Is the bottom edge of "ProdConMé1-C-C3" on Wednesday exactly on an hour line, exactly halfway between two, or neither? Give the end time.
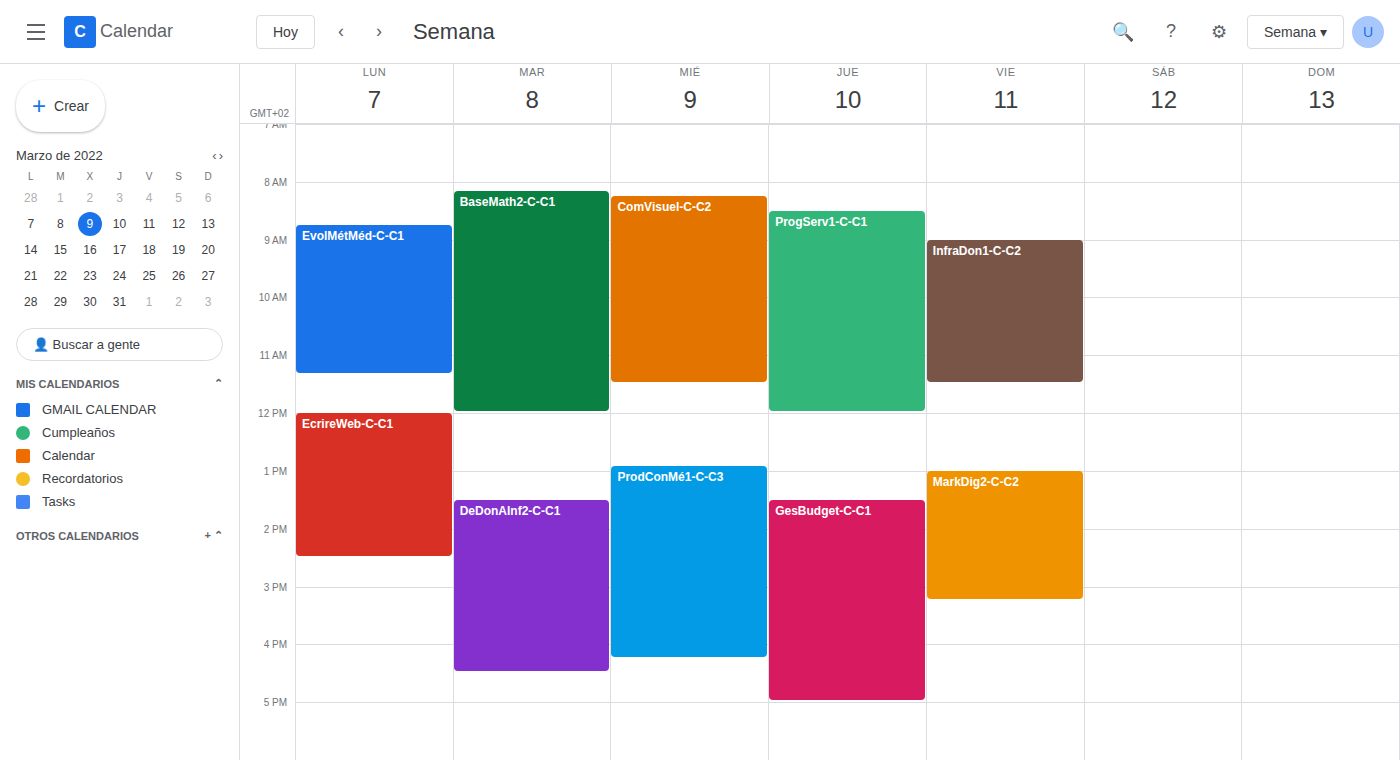
4:15 PM -- neither: a quarter of the way from the 4 PM line to the 5 PM line.